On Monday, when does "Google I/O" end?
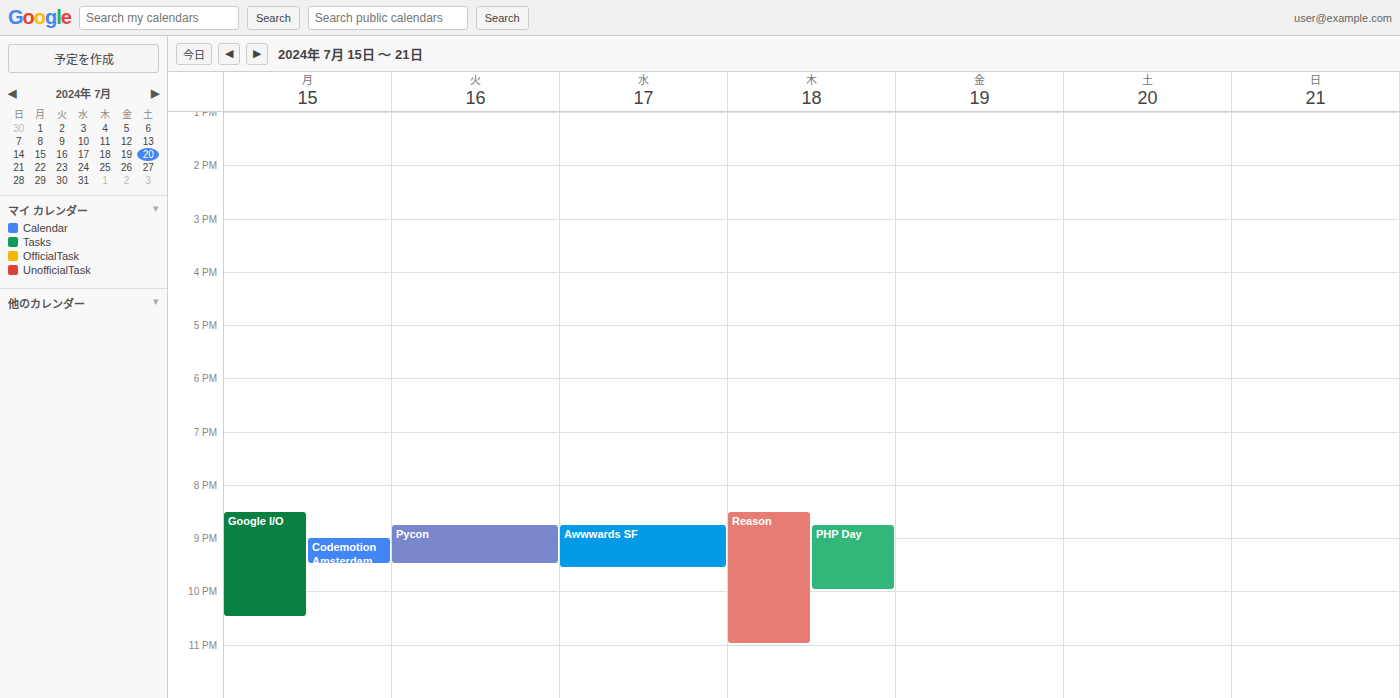
10:30 PM